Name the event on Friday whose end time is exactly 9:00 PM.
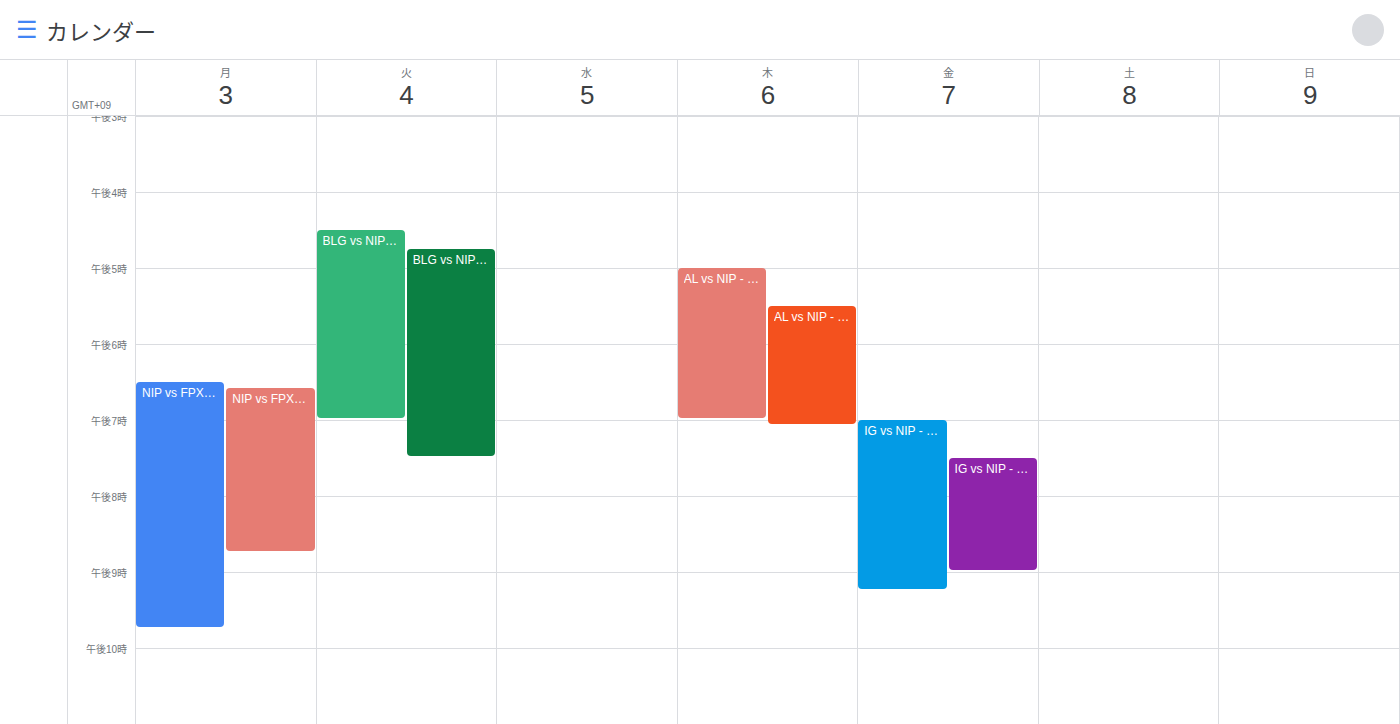
"IG vs NIP - 1 : 0"